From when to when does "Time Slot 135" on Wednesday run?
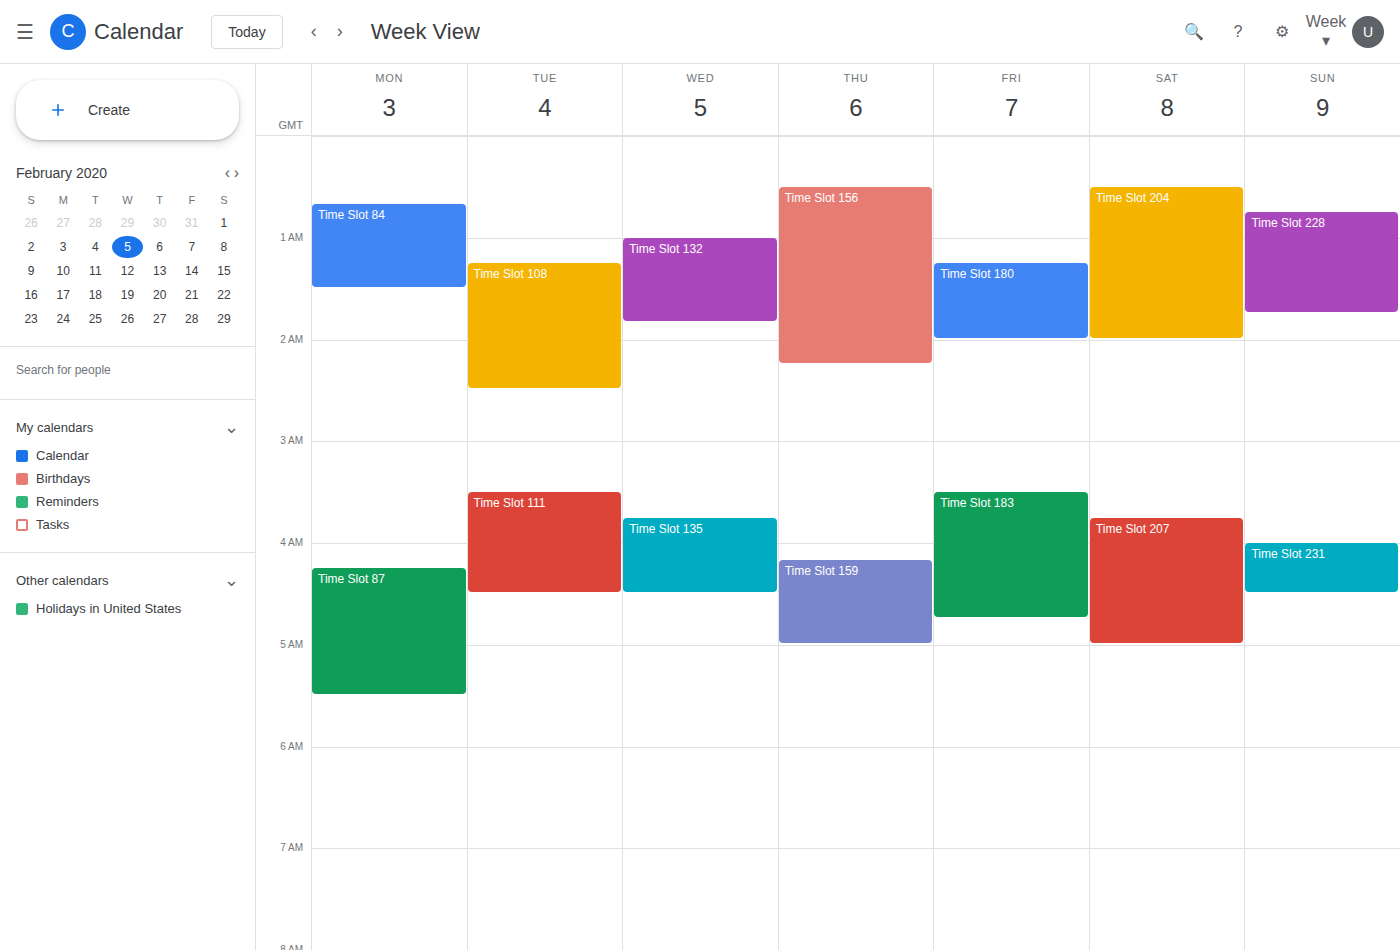
3:45 AM to 4:30 AM